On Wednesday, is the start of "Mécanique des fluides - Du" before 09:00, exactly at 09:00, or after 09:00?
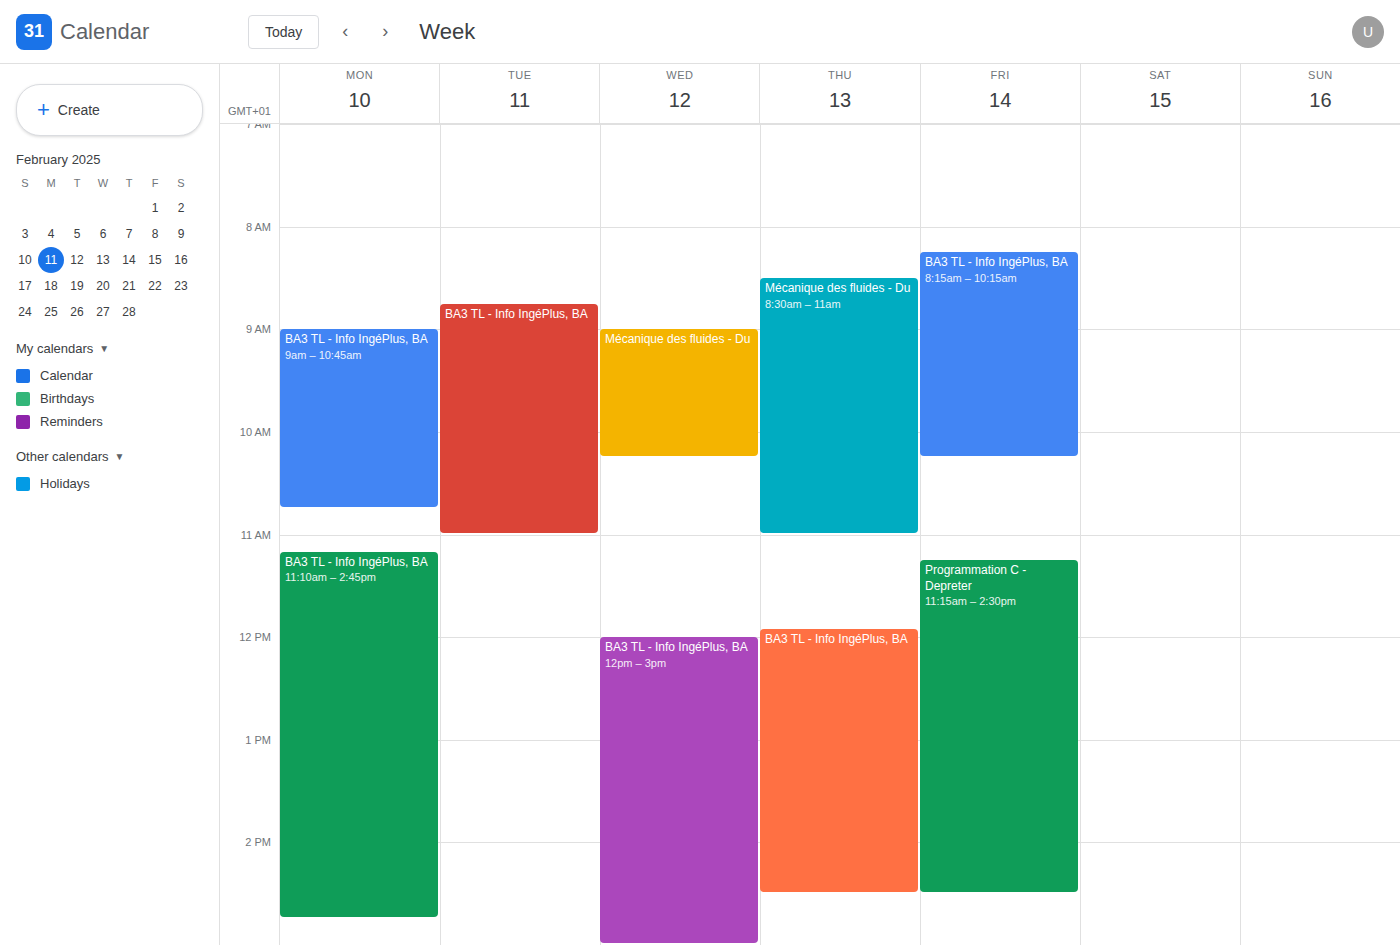
09:00 -- exactly at 09:00, on the 09:00 line.